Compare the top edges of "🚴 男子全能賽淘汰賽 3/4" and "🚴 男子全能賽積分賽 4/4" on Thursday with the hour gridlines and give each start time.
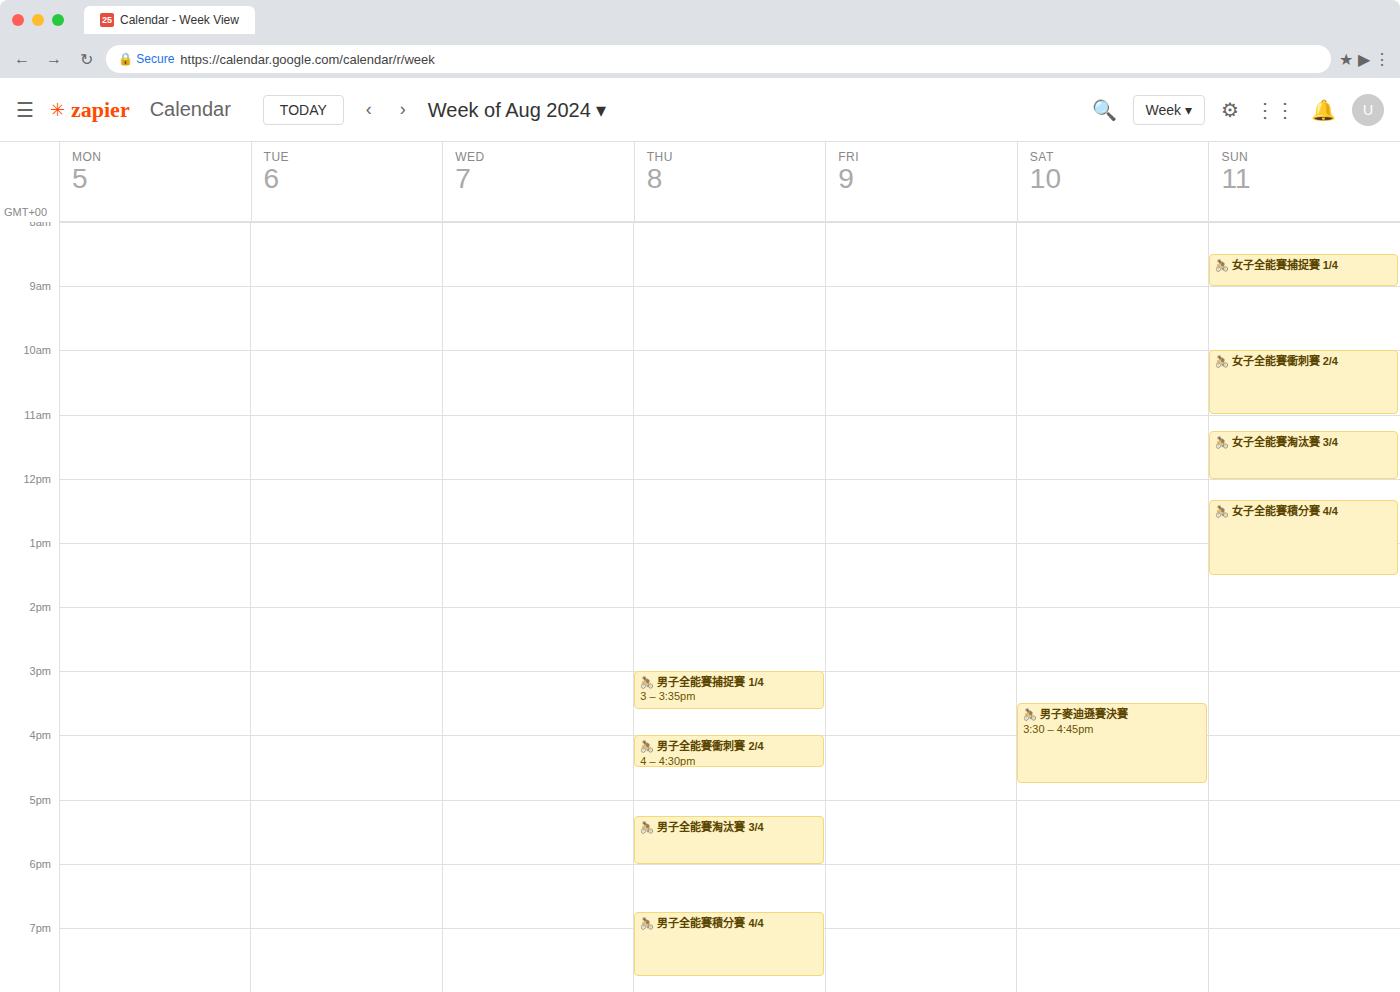
"🚴 男子全能賽淘汰賽 3/4": 17:15, neither: a quarter of the way from the 17:00 line to the 18:00 line. "🚴 男子全能賽積分賽 4/4": 18:45, neither: three quarters of the way from the 18:00 line to the 19:00 line.